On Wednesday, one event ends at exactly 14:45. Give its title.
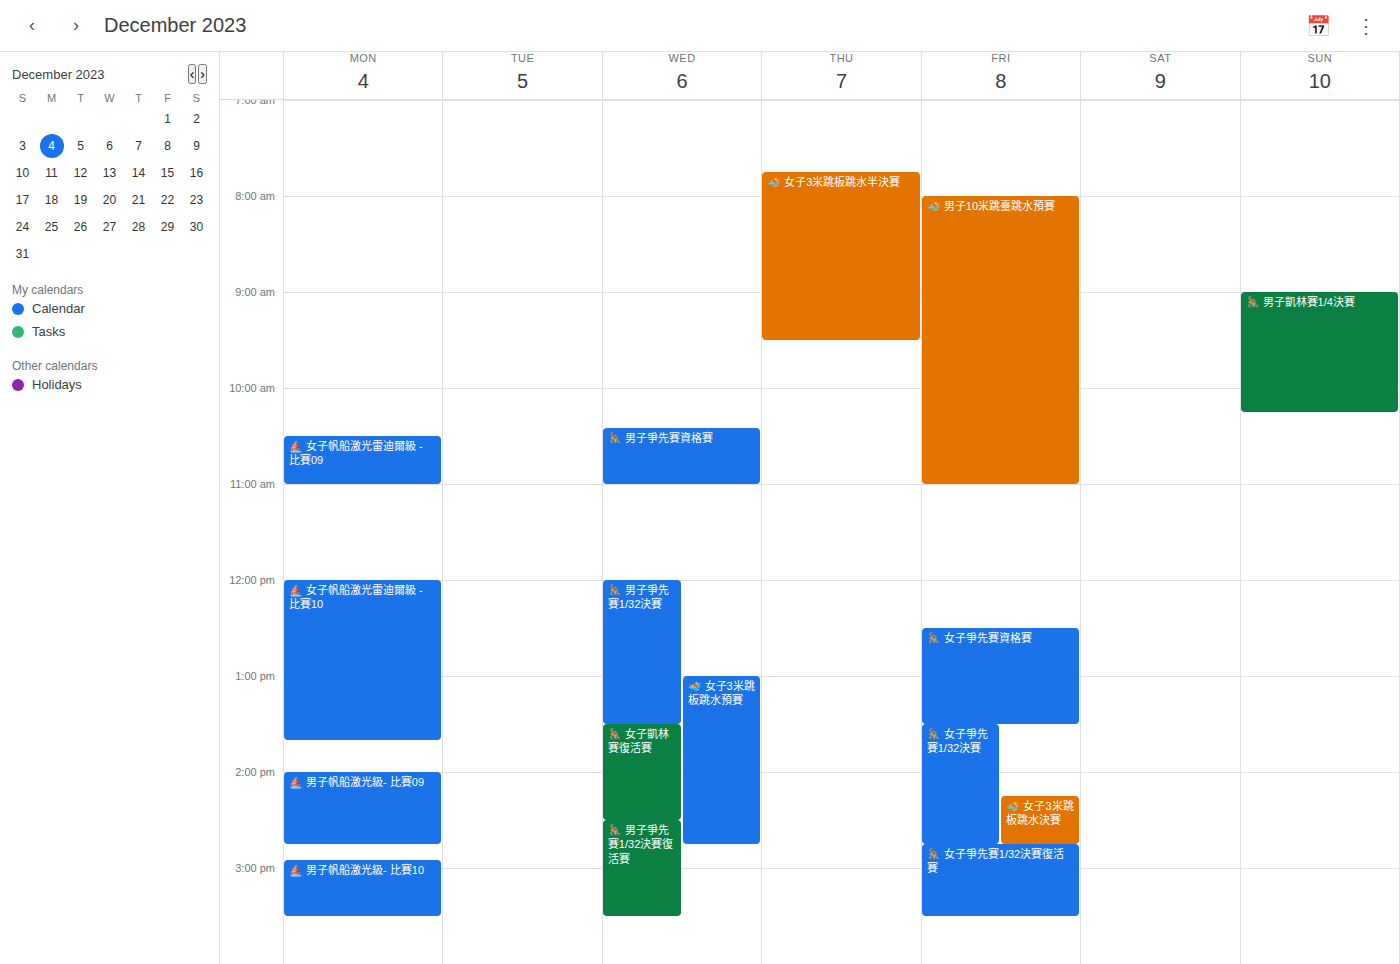
"🏊 女子3米跳板跳水預賽"